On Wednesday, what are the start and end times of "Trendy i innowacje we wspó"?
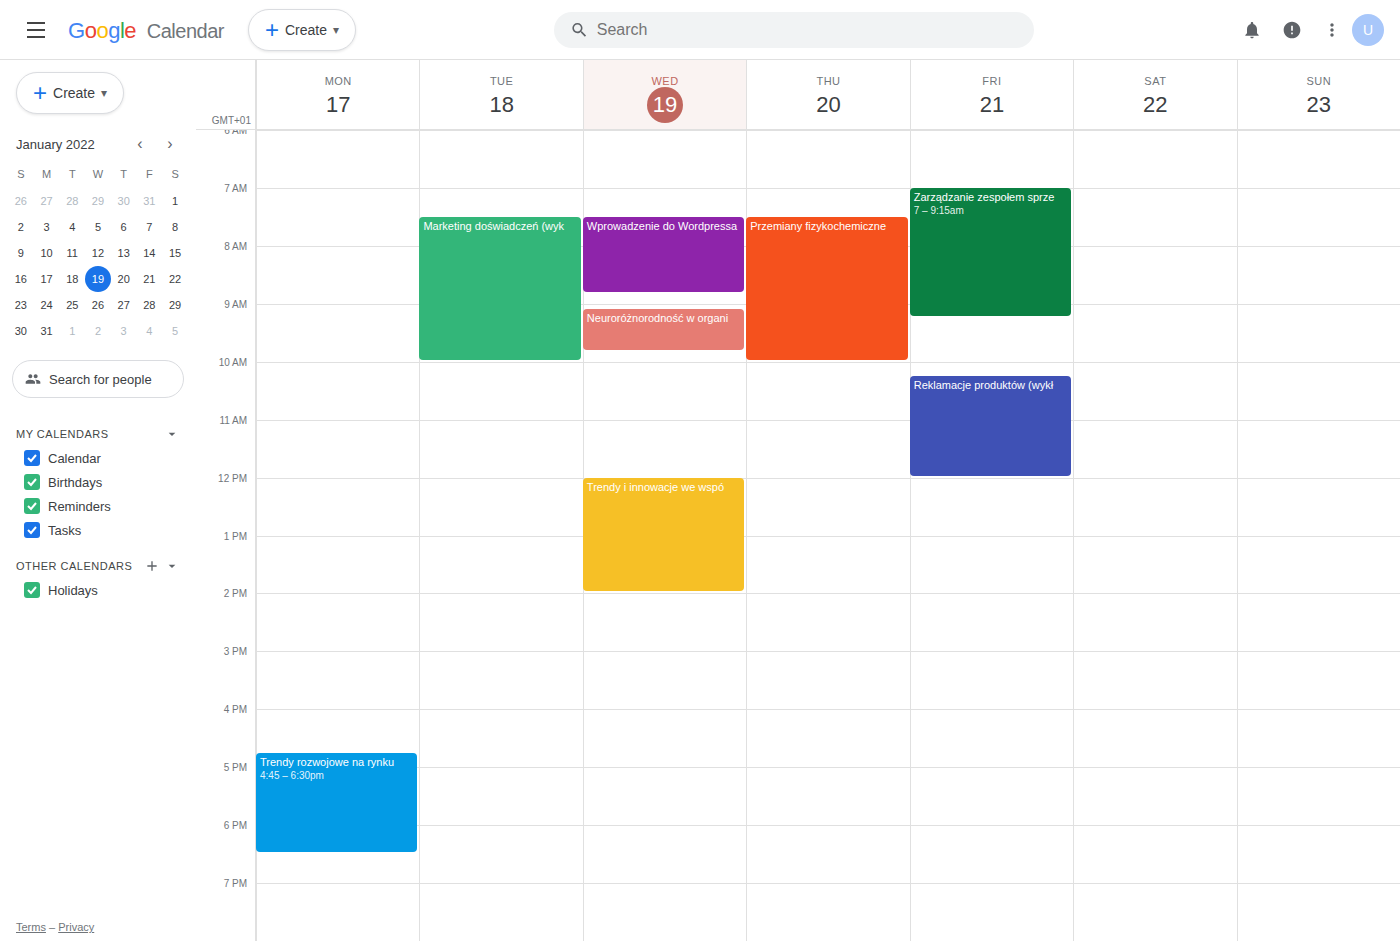
12:00 PM to 2:00 PM